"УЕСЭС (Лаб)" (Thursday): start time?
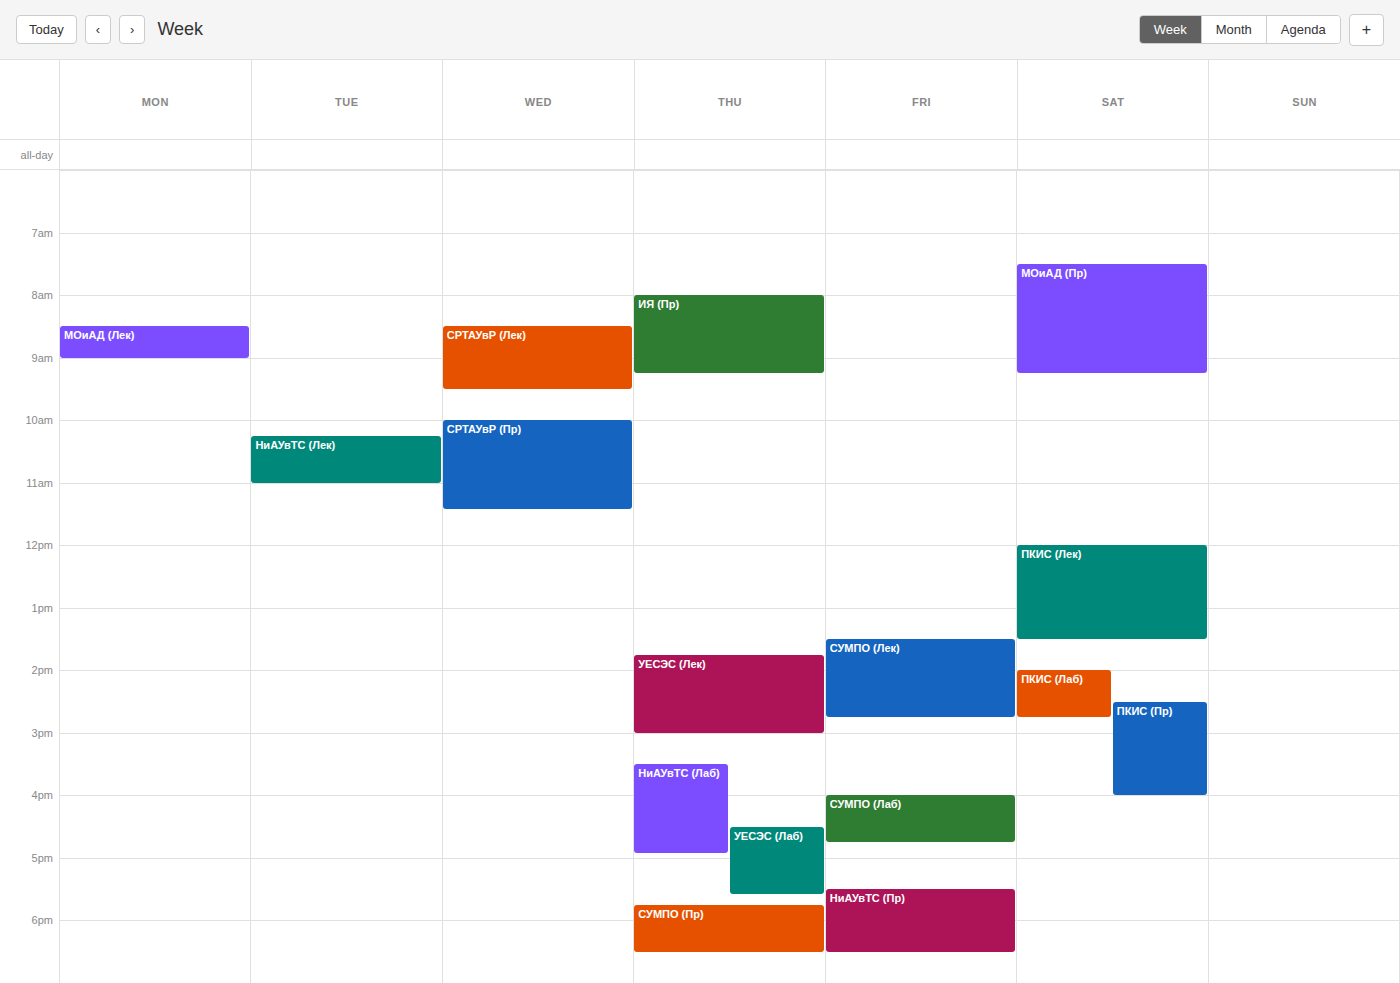
4:30 PM